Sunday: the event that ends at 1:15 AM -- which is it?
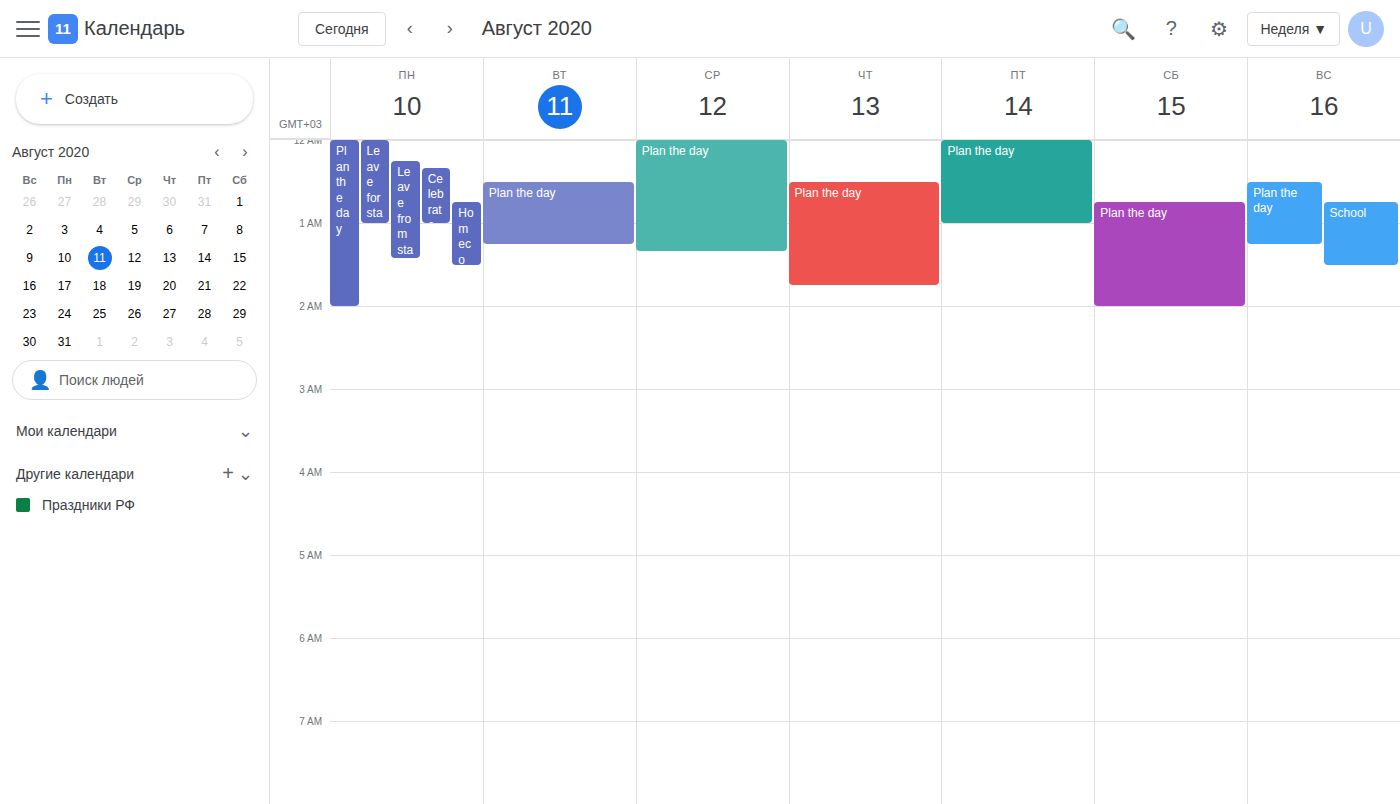
"Plan the day"